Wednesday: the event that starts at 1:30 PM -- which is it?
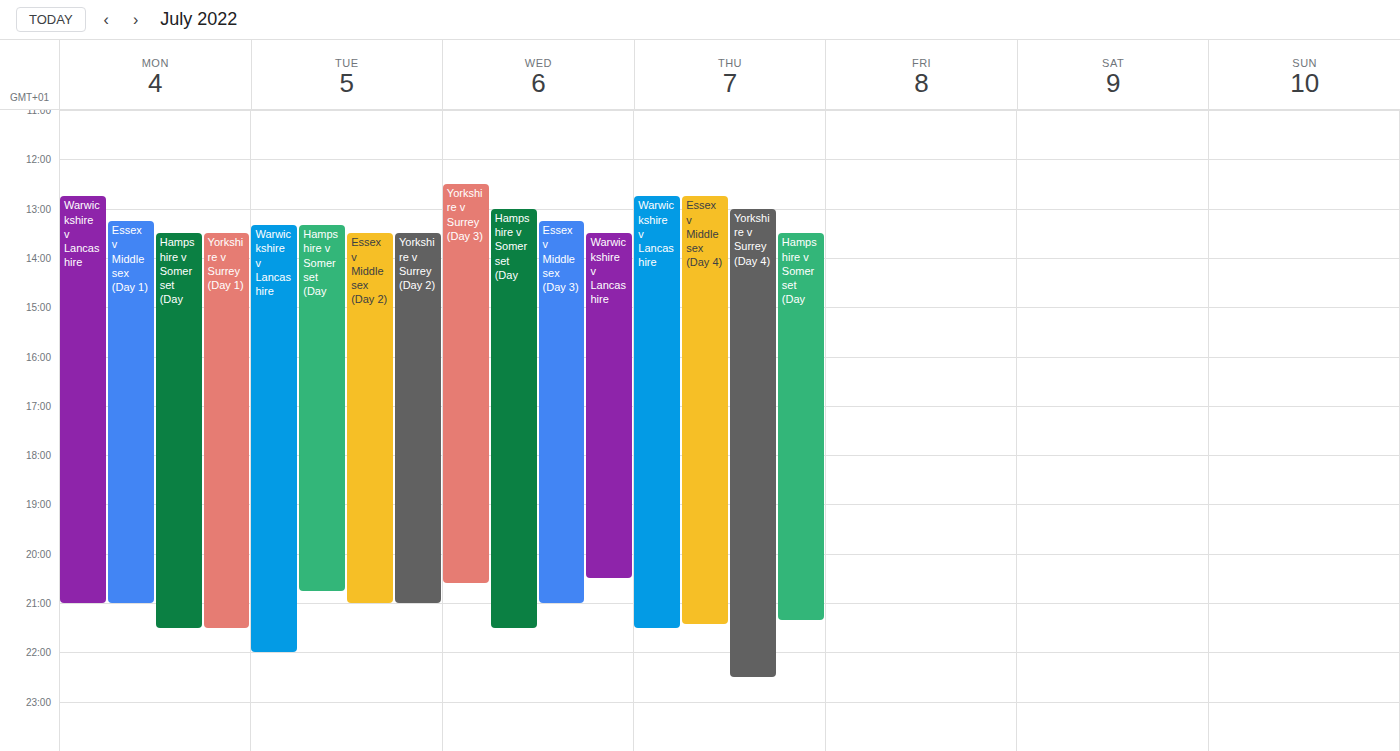
"Warwickshire v Lancashire"